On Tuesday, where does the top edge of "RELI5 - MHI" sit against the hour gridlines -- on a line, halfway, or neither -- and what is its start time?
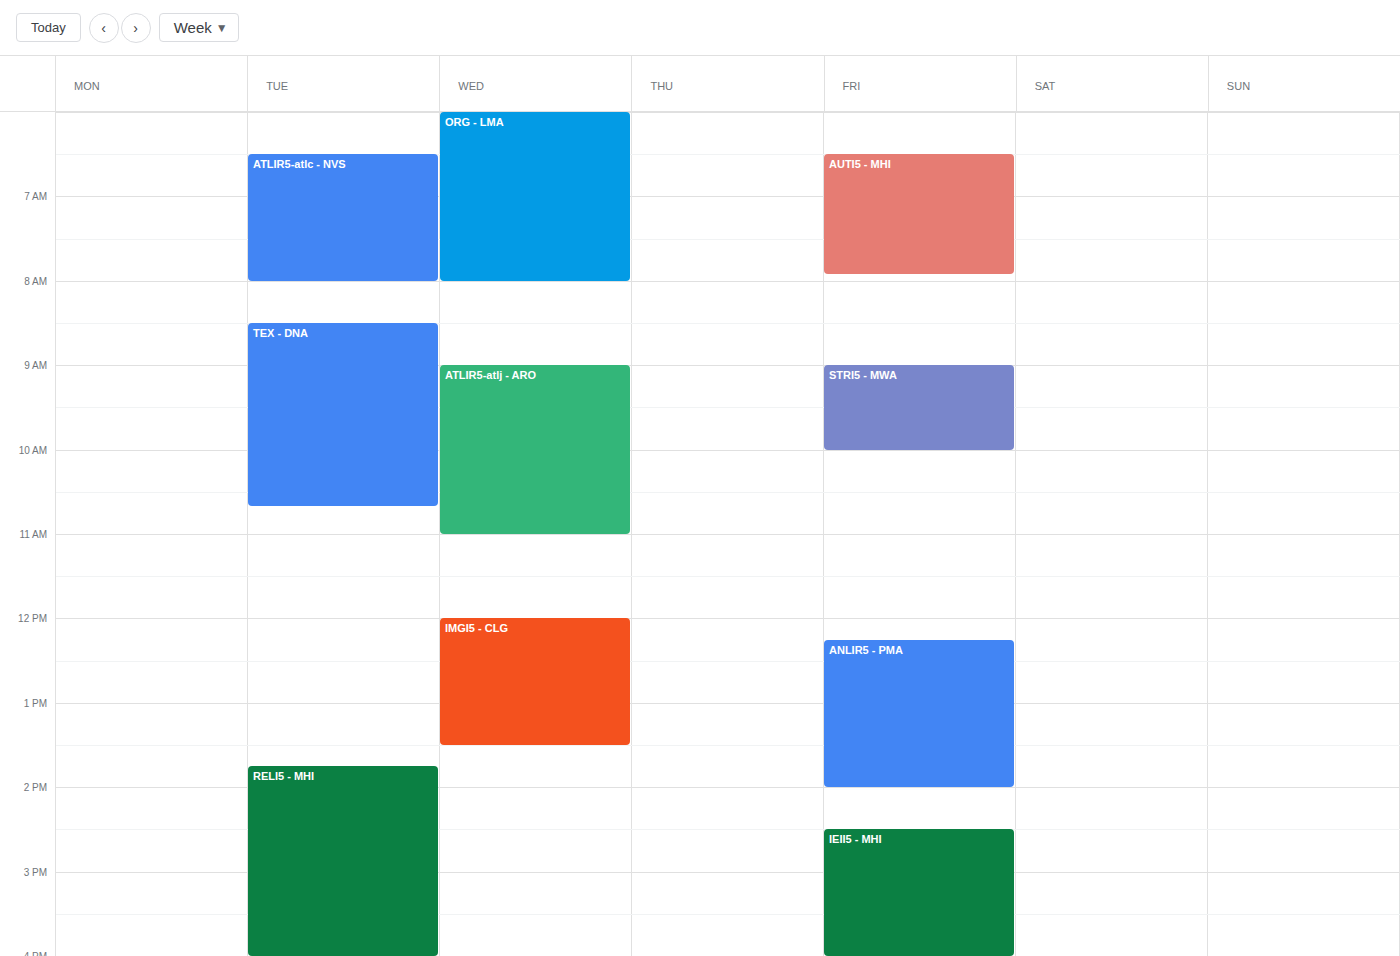
1:45 PM -- neither: three quarters of the way from the 1 PM line to the 2 PM line.